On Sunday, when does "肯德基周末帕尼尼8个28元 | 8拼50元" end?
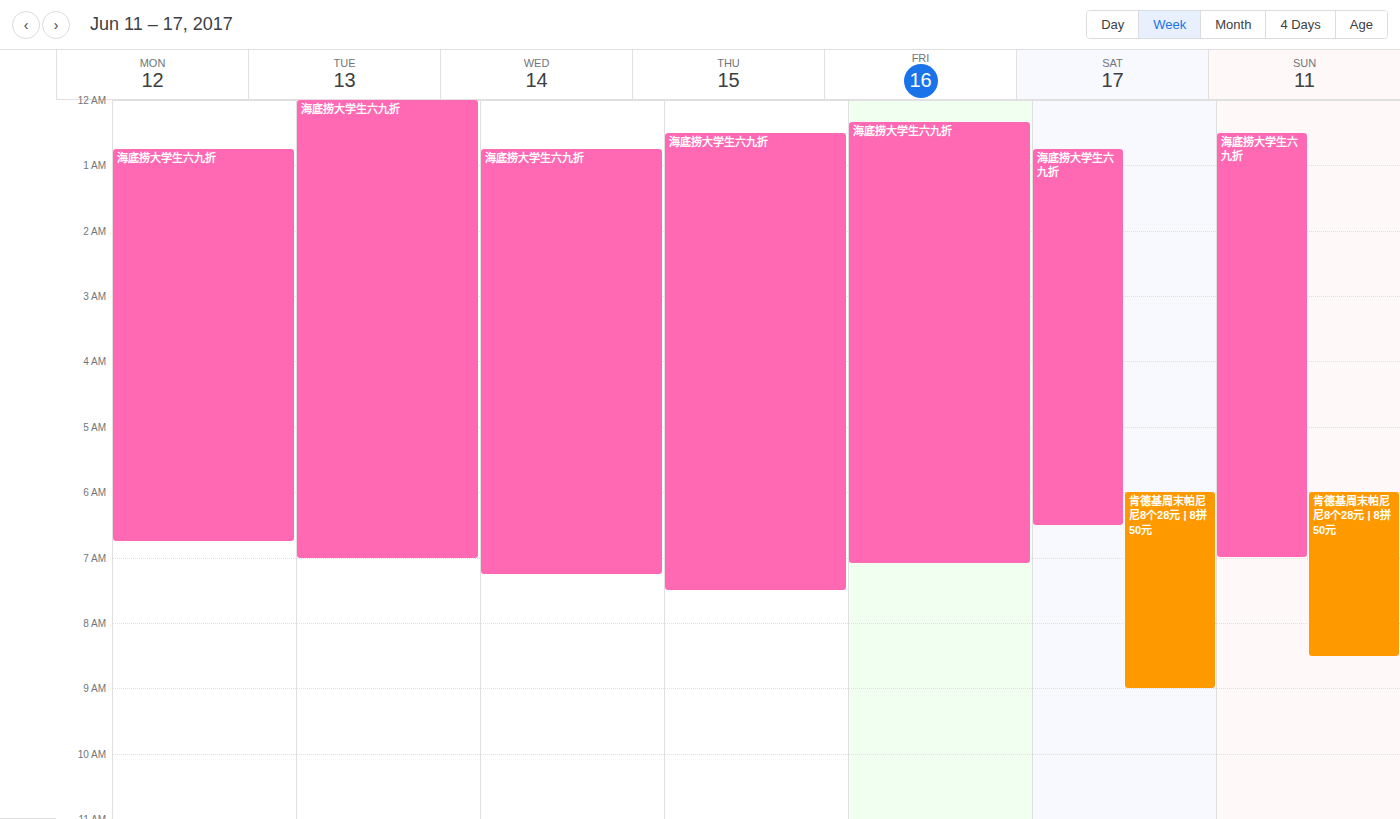
8:30 AM